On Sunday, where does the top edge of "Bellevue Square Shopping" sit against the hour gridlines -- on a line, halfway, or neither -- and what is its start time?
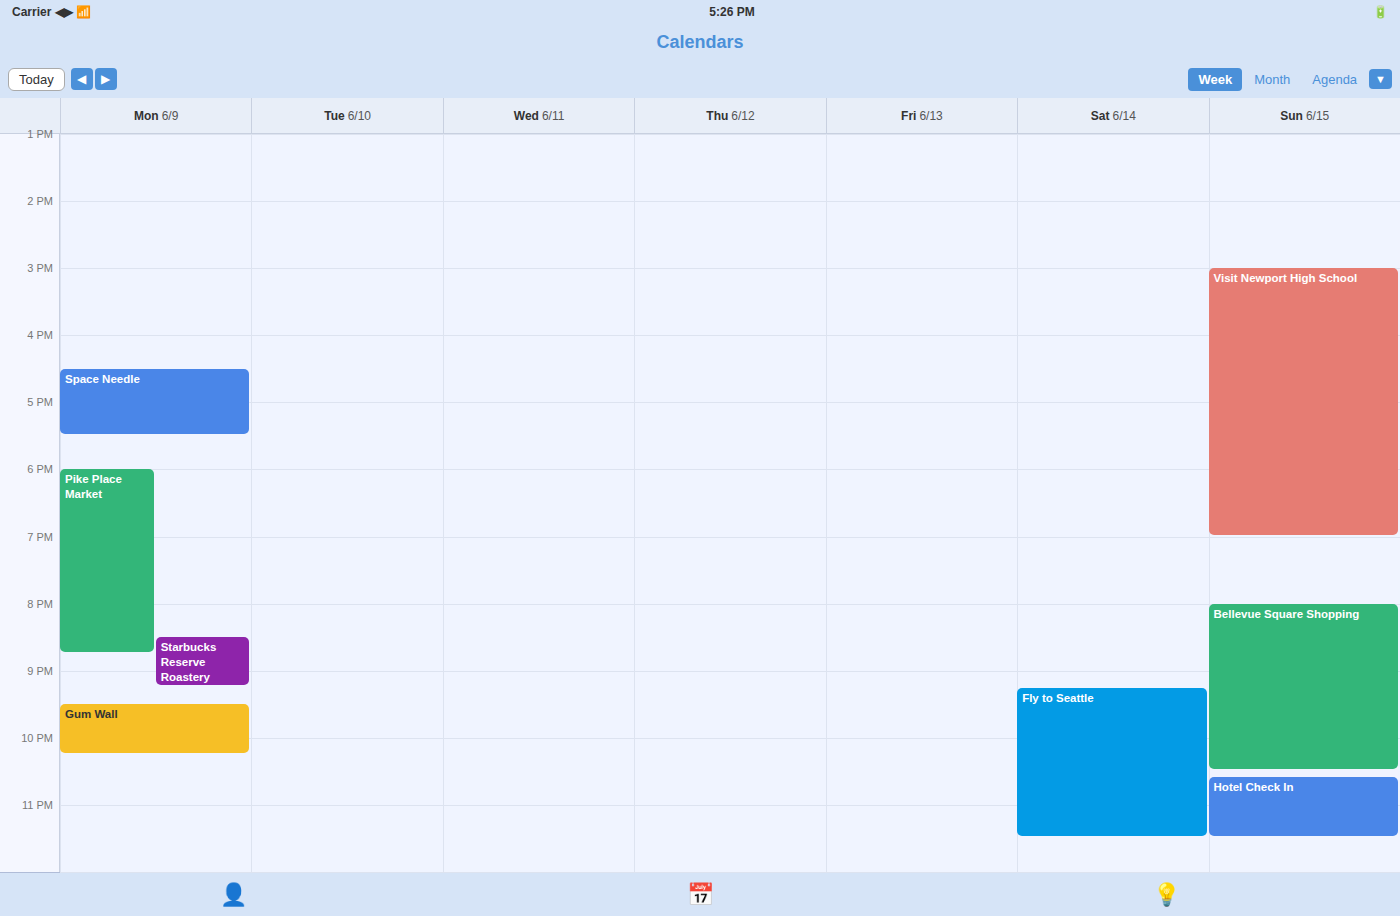
8:00 PM -- exactly on the 8 PM line.